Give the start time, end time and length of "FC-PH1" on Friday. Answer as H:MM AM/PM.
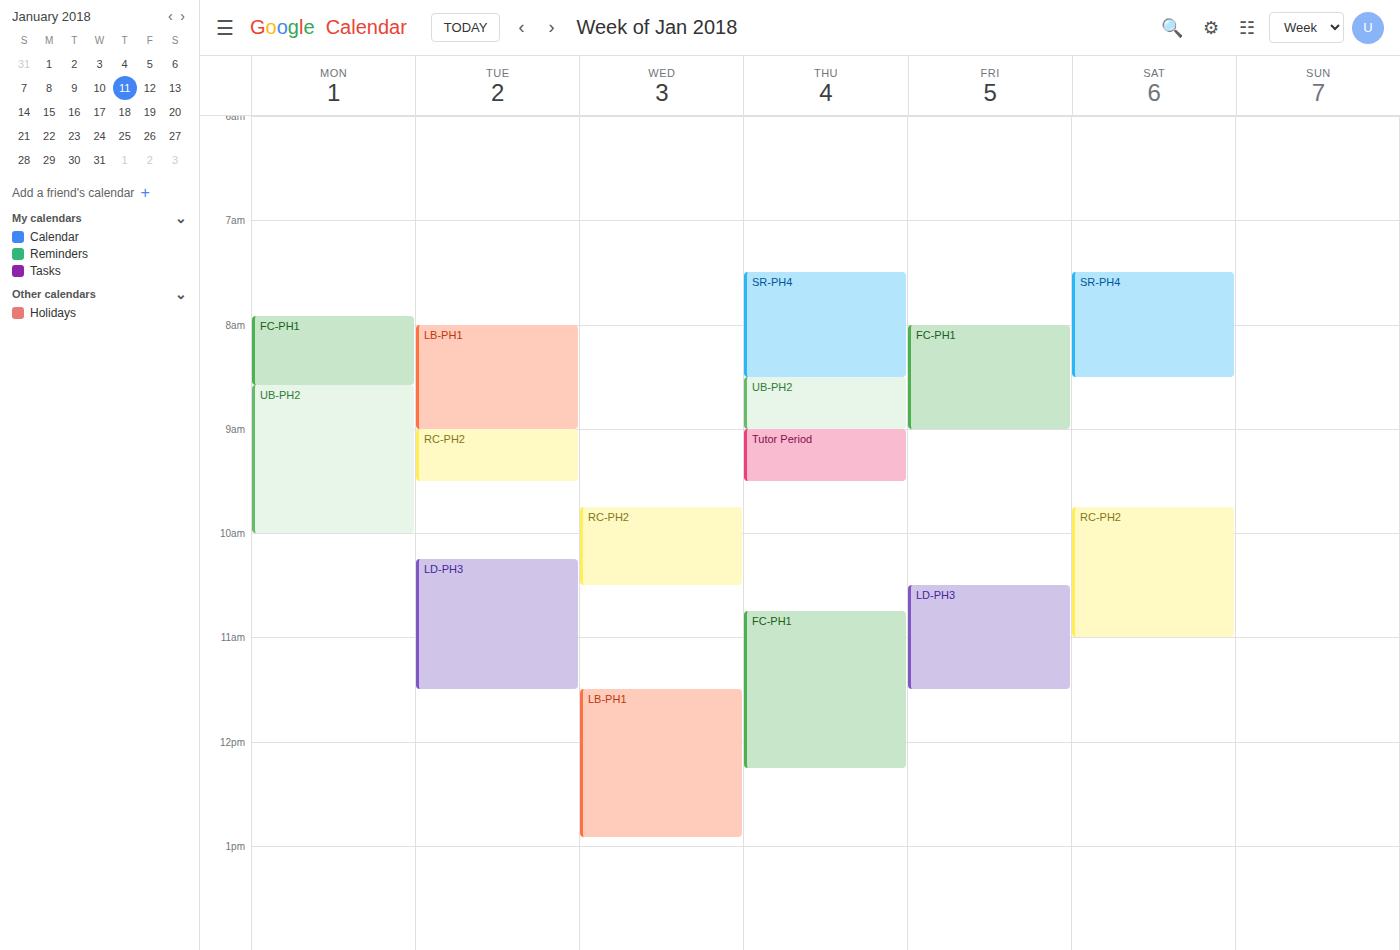
8:00 AM to 9:00 AM, 1 hour